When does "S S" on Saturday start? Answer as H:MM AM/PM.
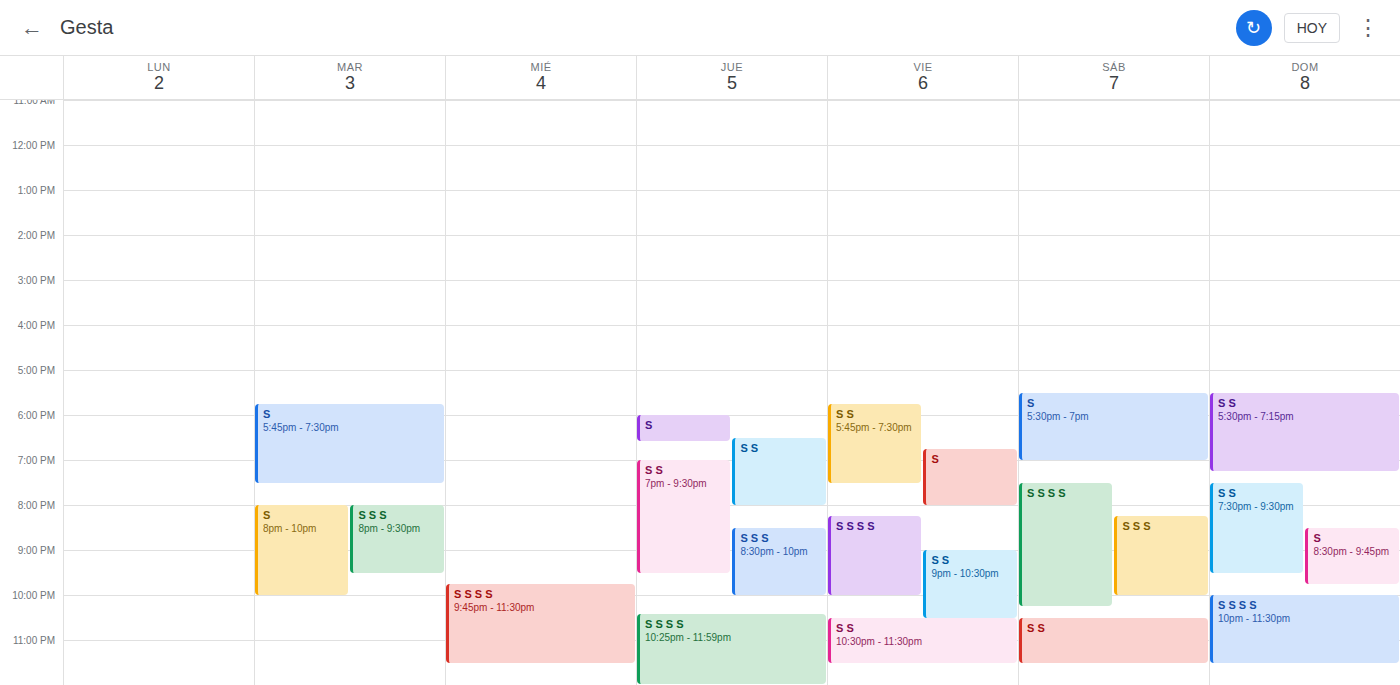
10:30 PM